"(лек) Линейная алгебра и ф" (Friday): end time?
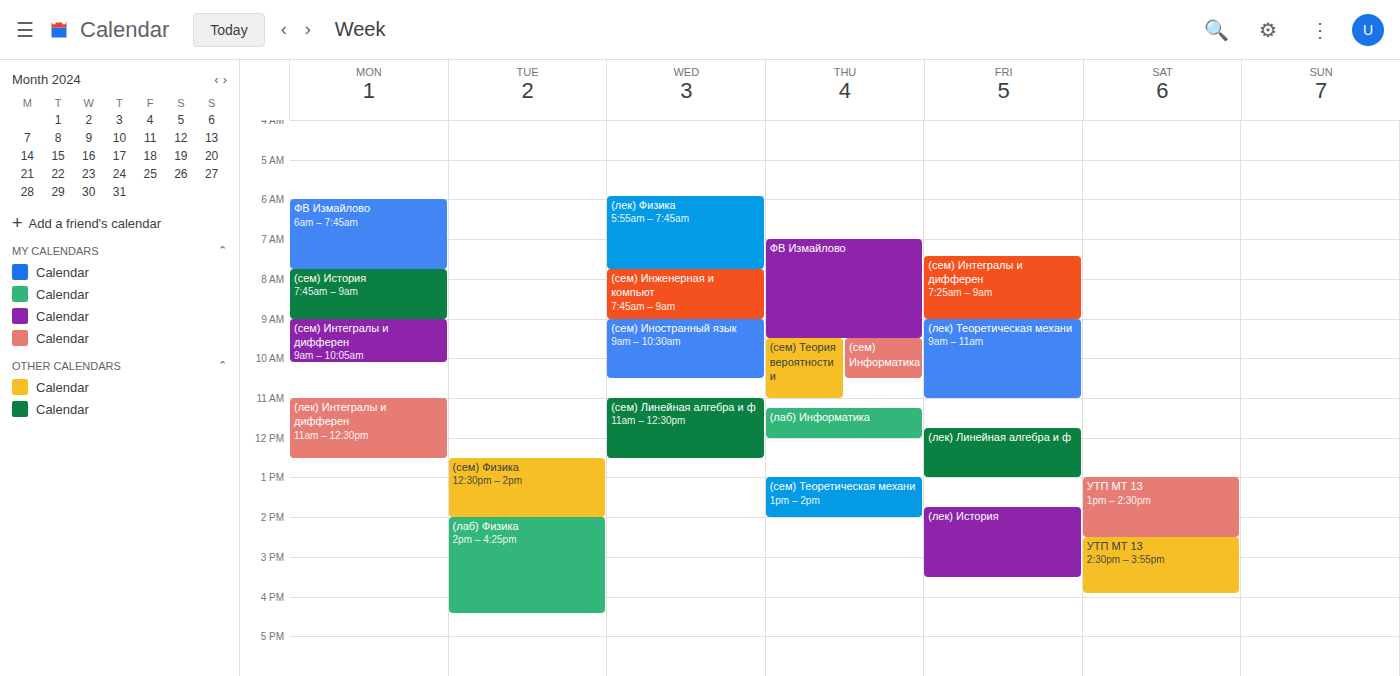
1:00 PM